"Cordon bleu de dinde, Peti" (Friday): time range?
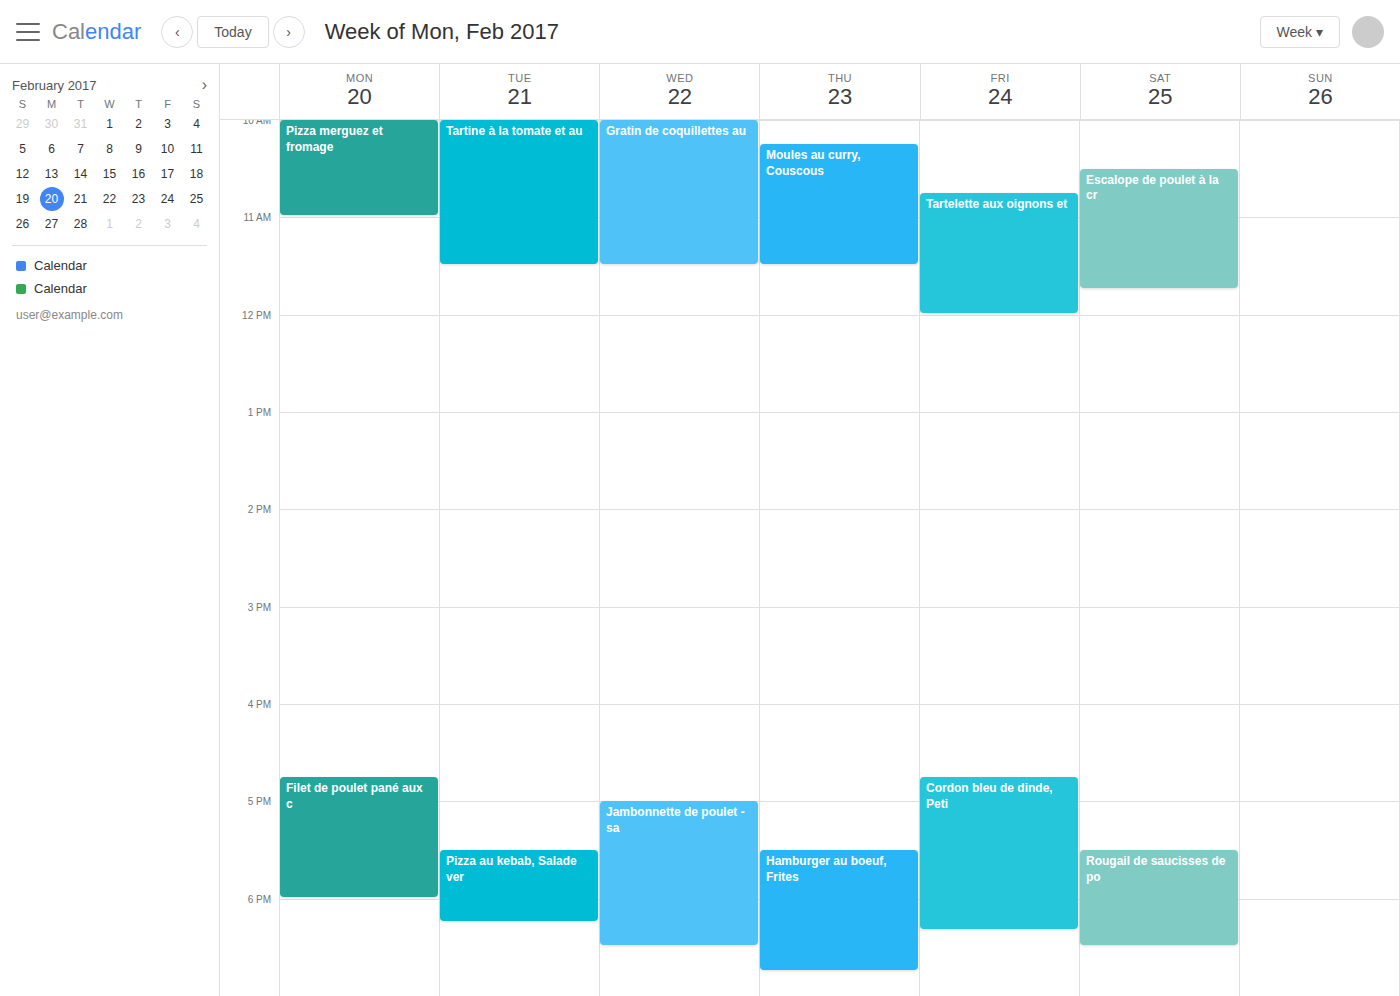
4:45 PM to 6:20 PM